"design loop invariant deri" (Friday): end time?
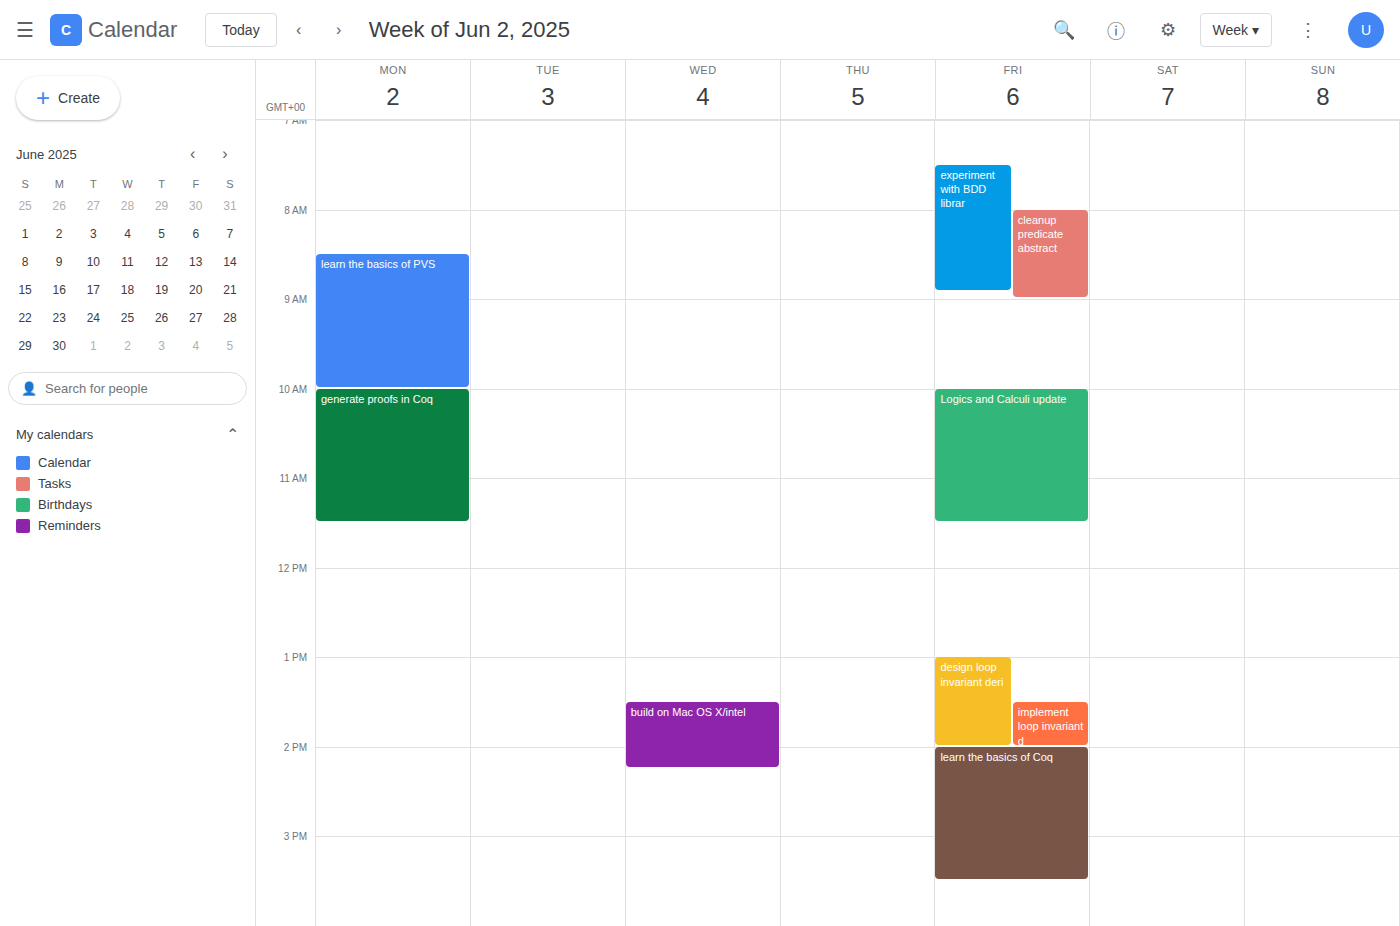
14:00